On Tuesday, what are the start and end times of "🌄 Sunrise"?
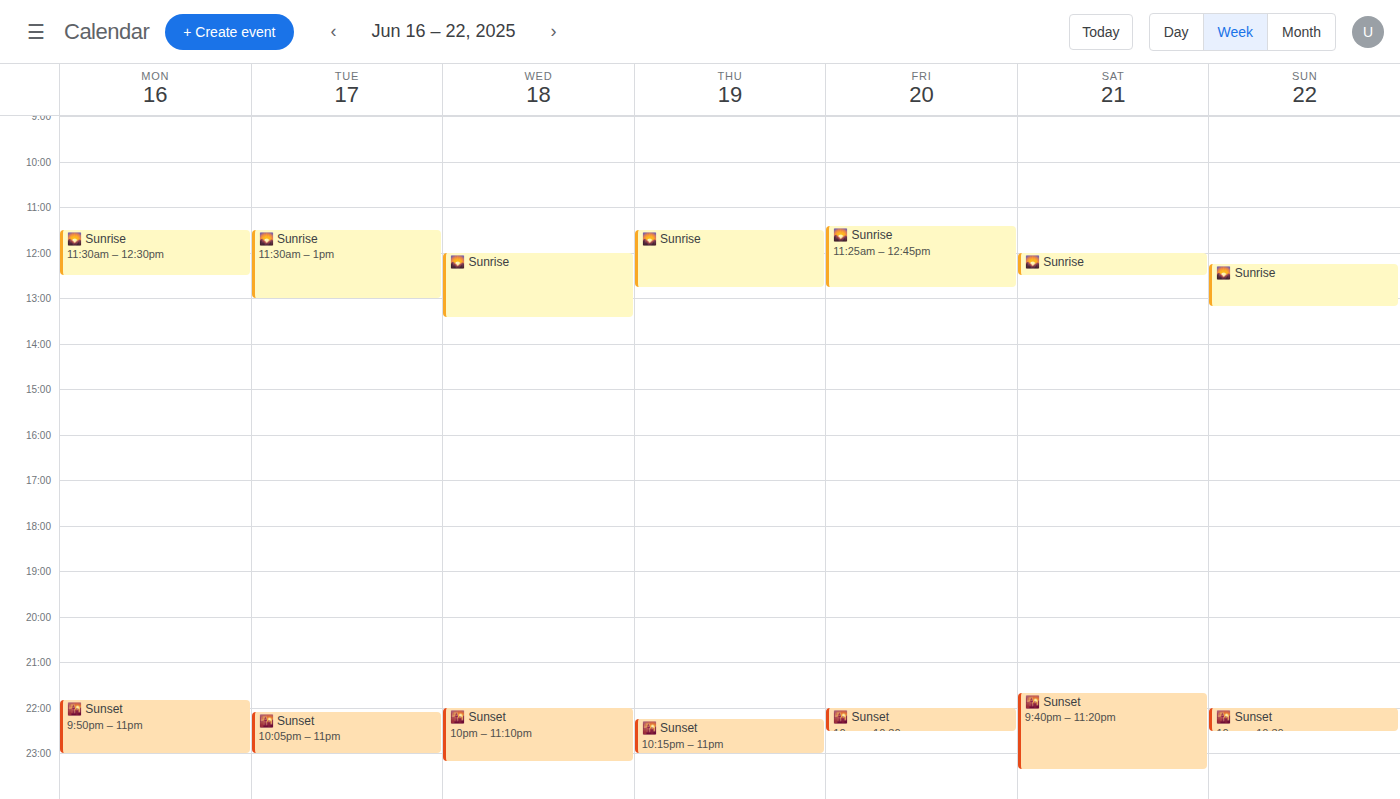
11:30 AM to 1:00 PM